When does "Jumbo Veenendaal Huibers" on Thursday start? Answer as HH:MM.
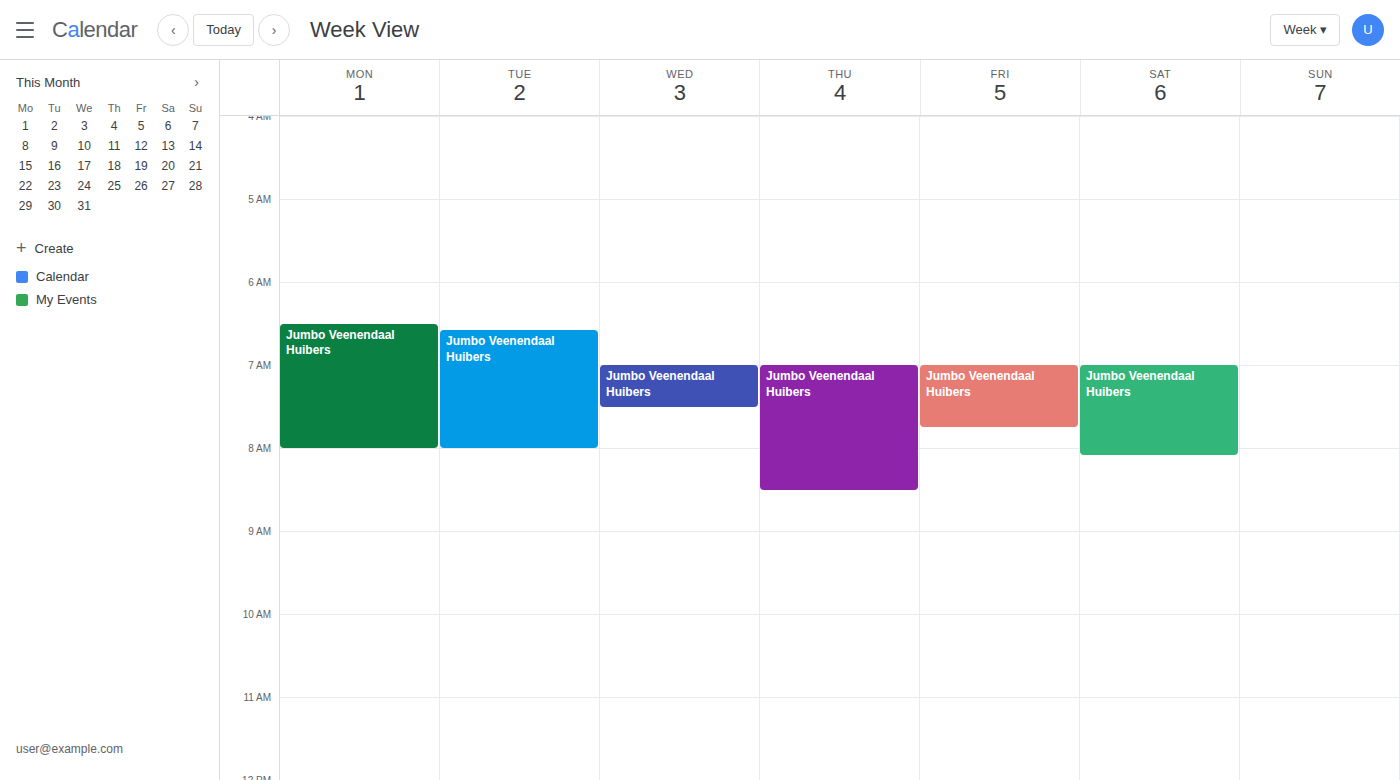
07:00